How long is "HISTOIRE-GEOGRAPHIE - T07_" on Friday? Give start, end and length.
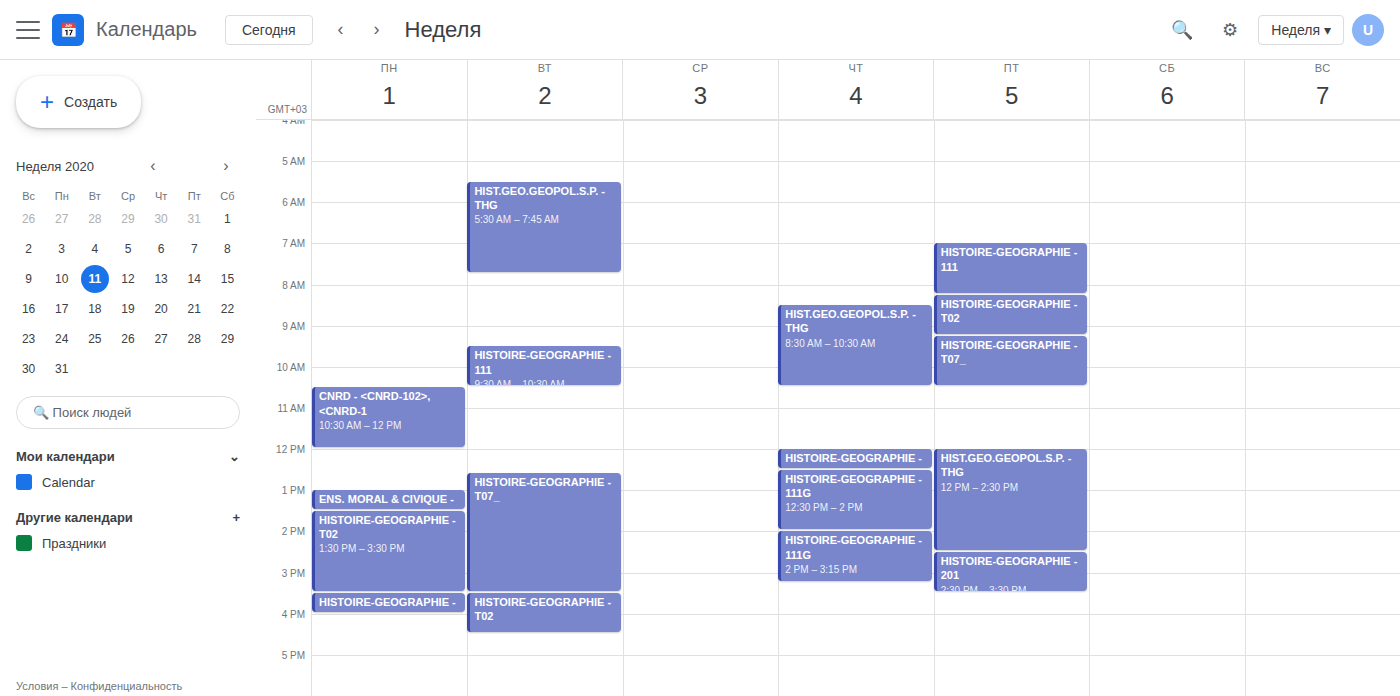
9:15 AM to 10:30 AM, 1 hour 15 minutes